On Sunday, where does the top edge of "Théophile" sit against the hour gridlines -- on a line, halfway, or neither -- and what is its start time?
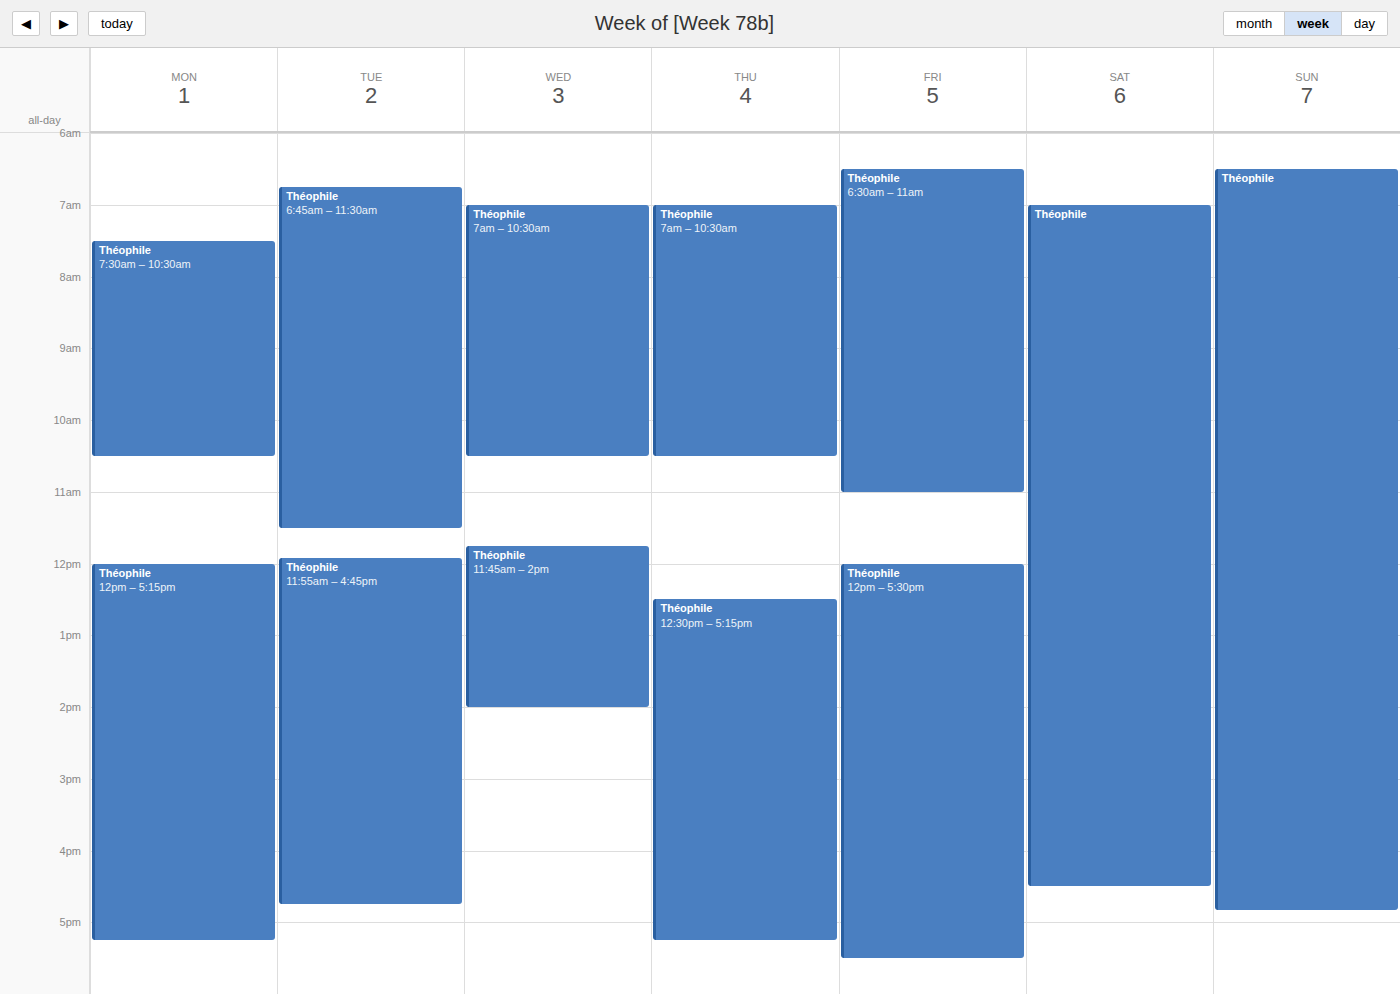
6:30 AM -- halfway between the 6 AM and 7 AM lines.